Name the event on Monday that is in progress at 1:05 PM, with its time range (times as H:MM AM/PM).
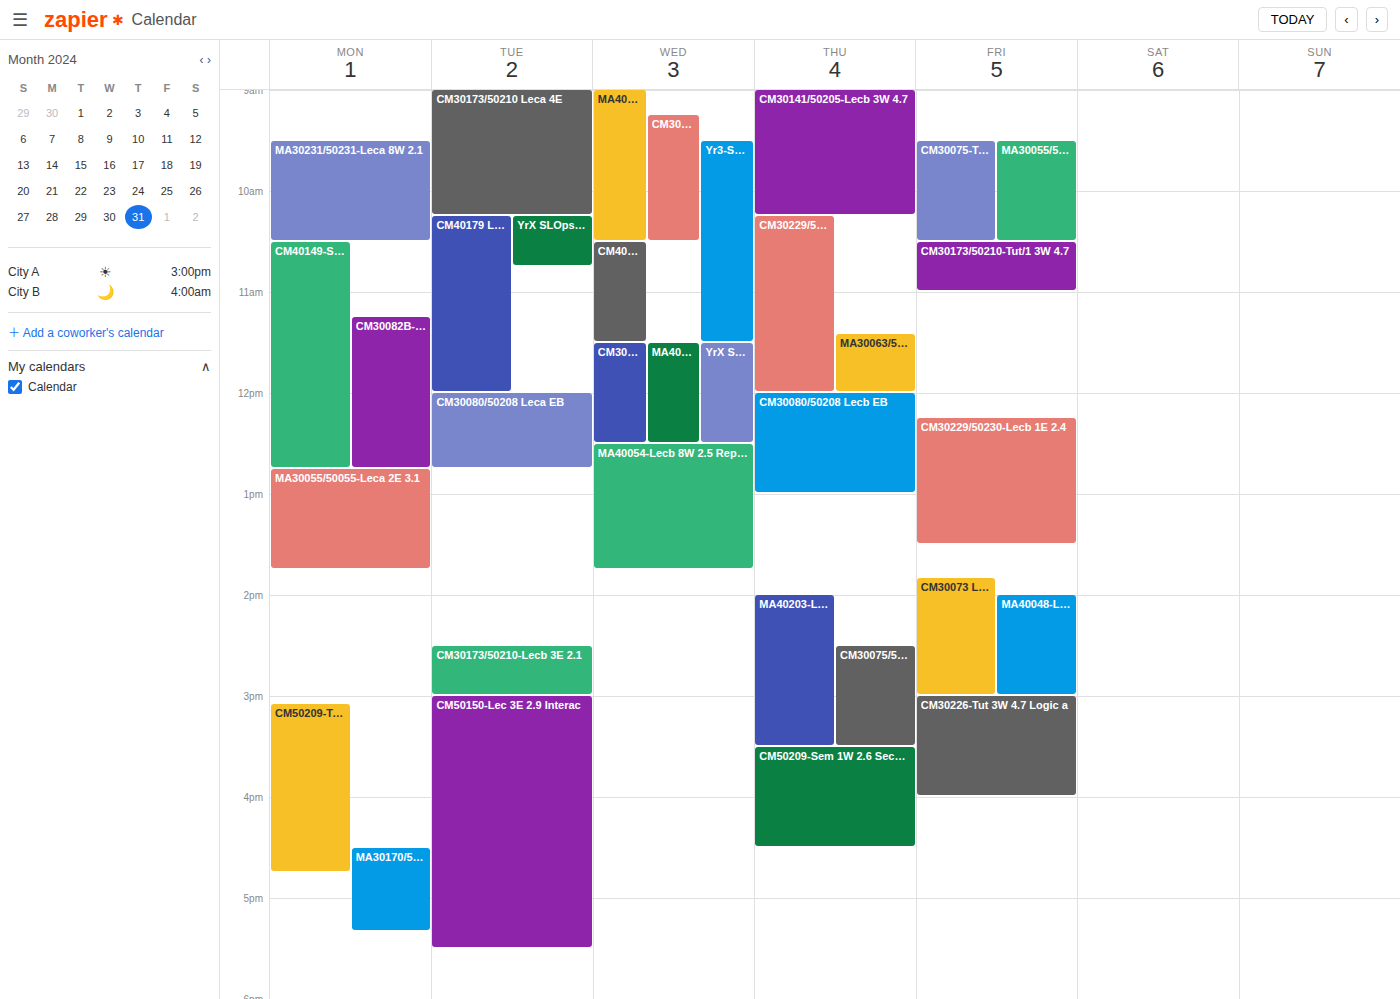
"MA30055/50055-Leca 2E 3.1", 12:45 PM to 1:45 PM